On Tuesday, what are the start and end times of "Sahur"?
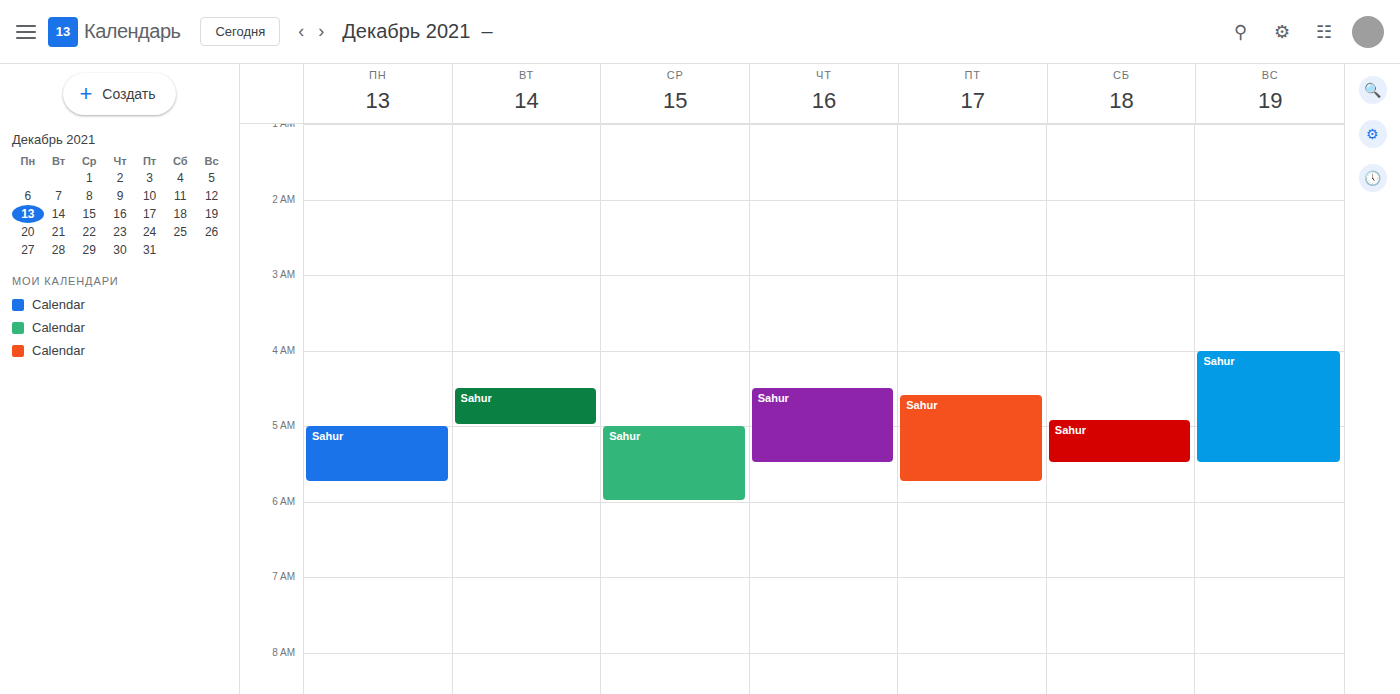
4:30 AM to 5:00 AM